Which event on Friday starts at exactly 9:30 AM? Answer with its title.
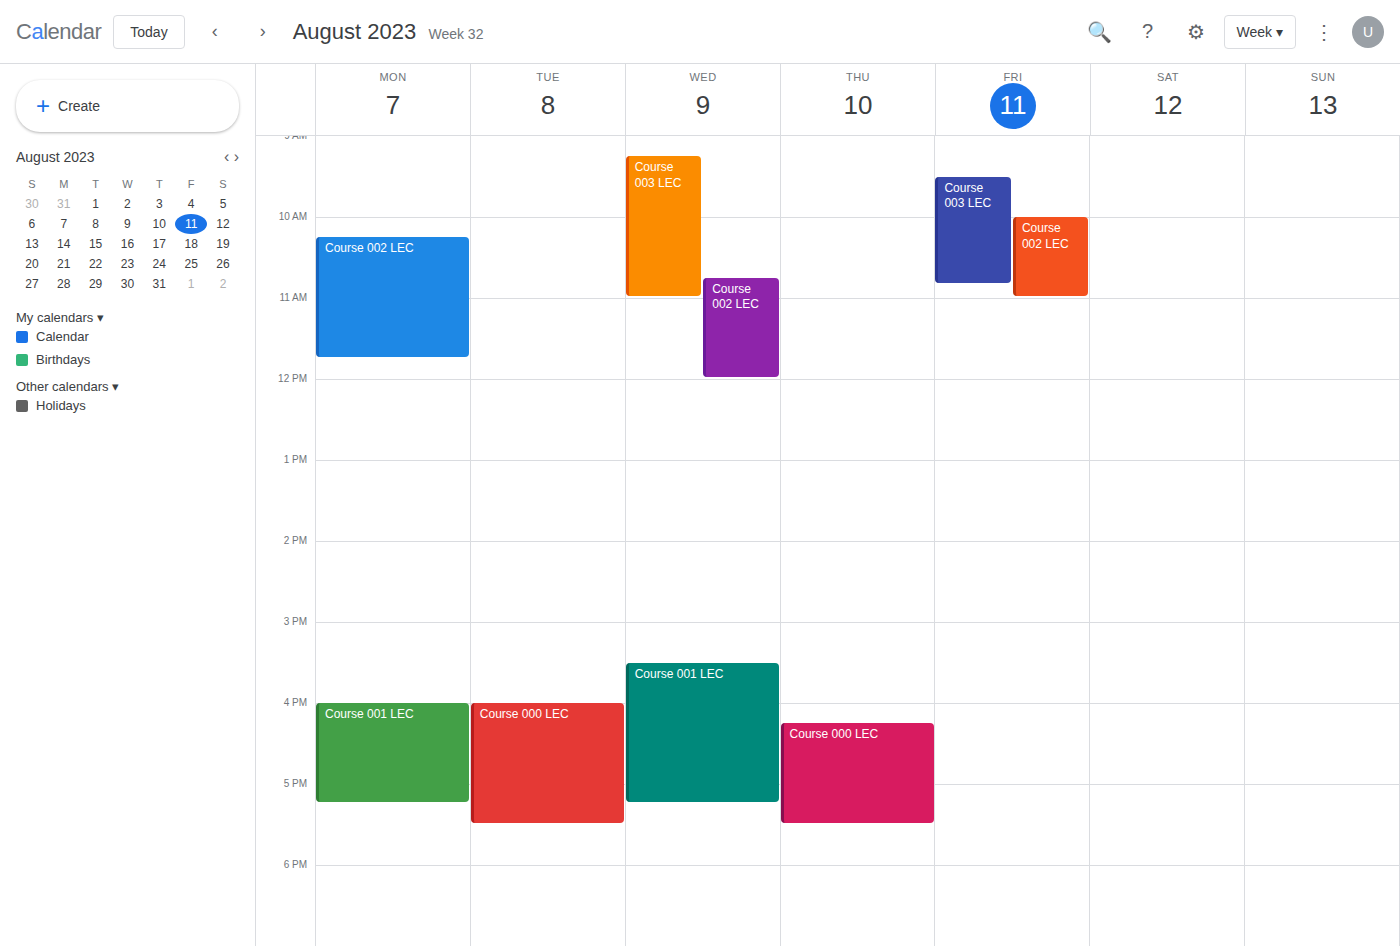
"Course 003 LEC"